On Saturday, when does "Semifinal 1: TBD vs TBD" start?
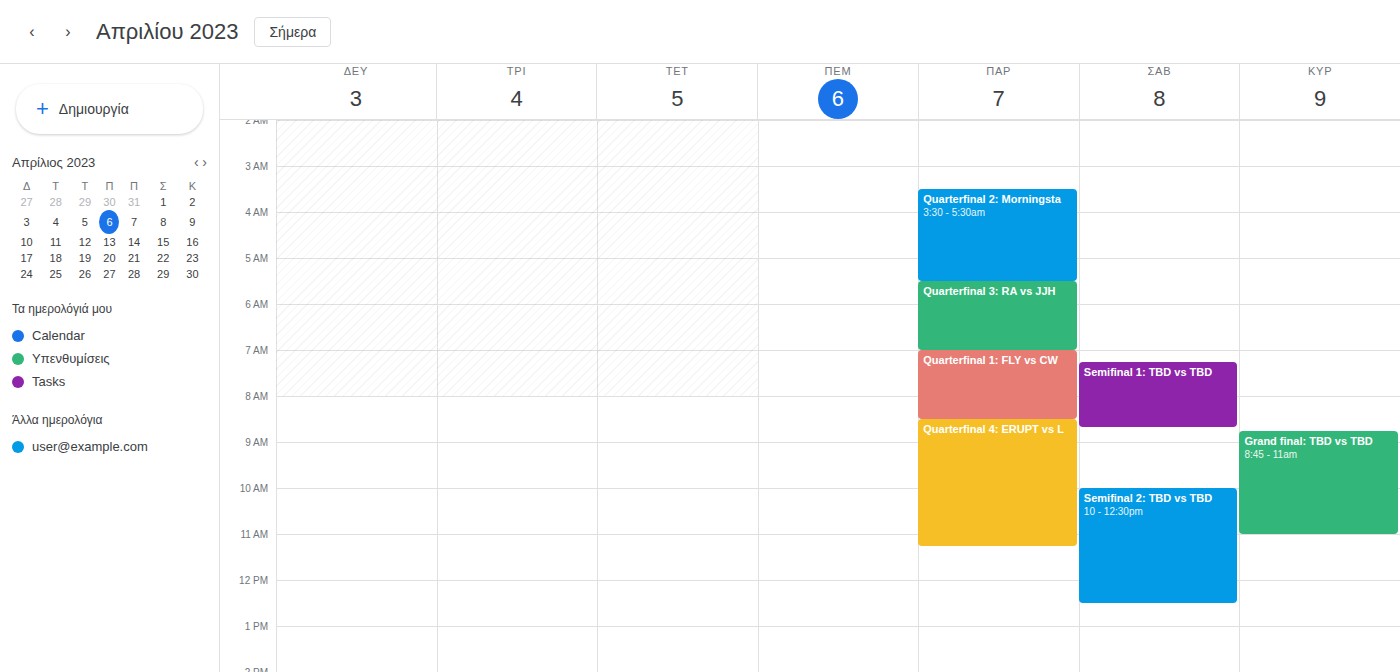
07:15